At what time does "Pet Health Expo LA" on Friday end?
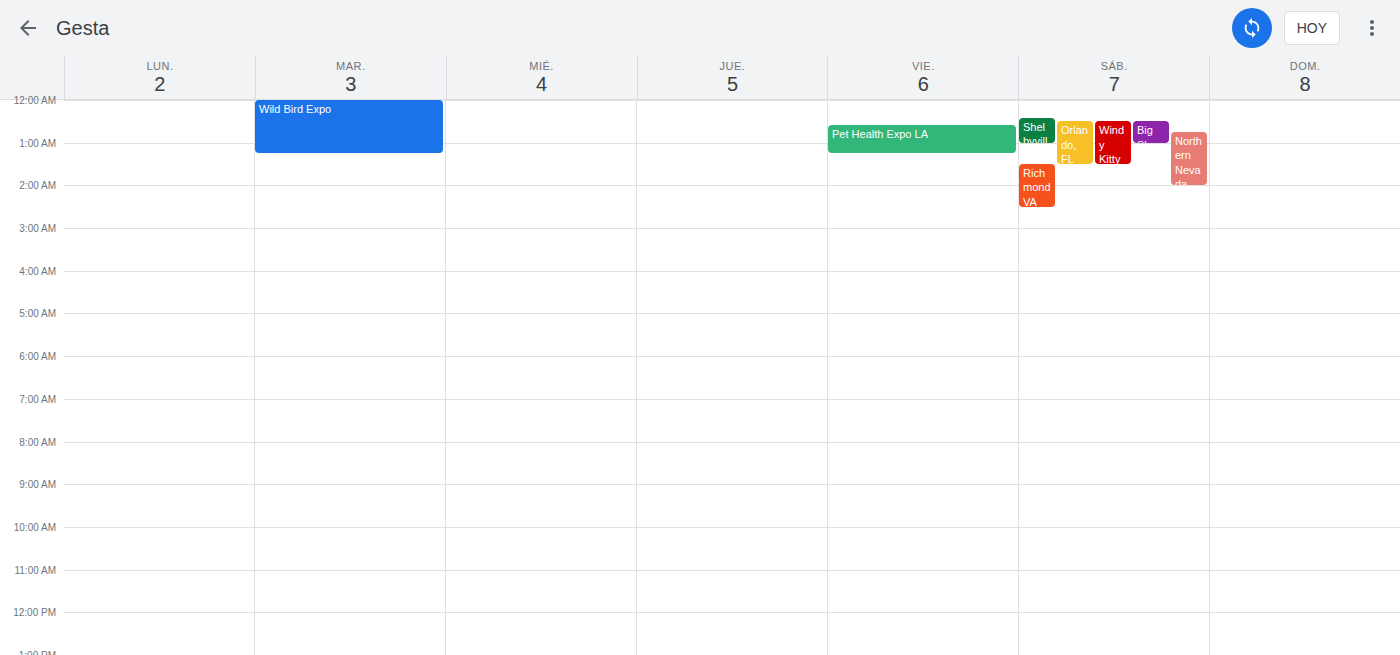
01:15